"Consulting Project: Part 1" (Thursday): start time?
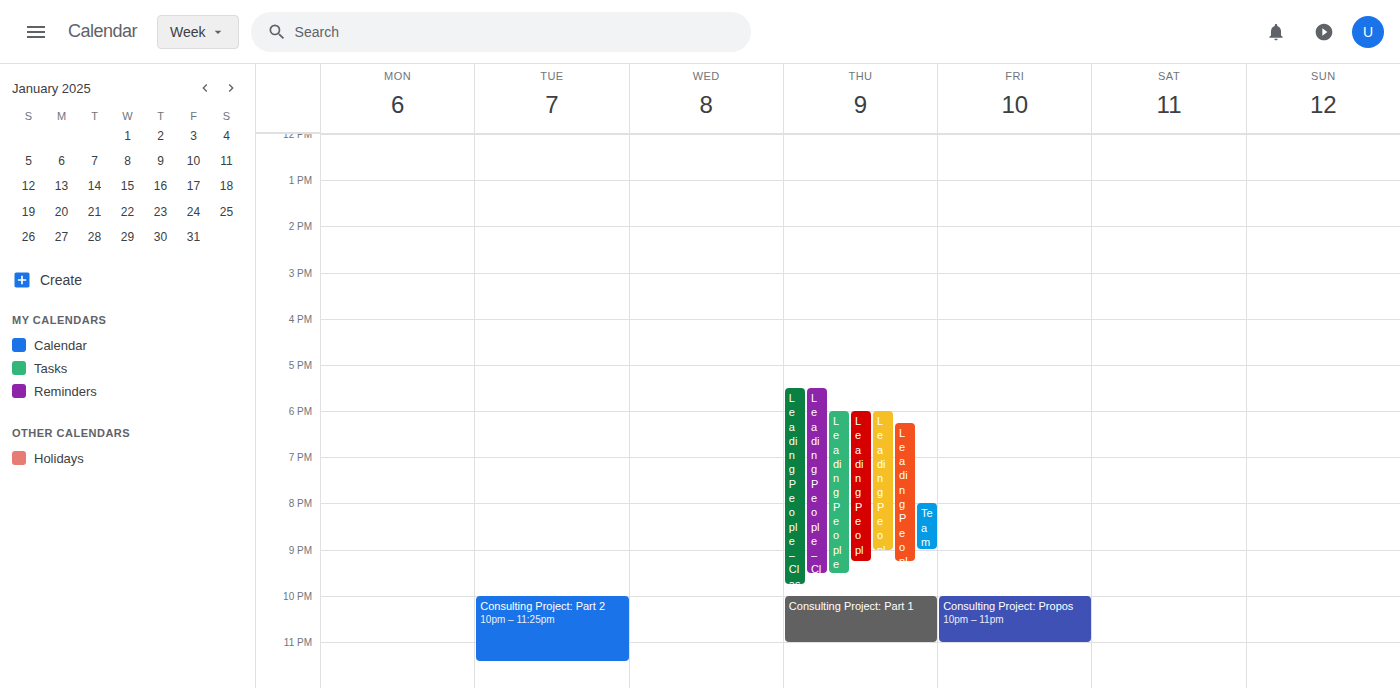
10:00 PM